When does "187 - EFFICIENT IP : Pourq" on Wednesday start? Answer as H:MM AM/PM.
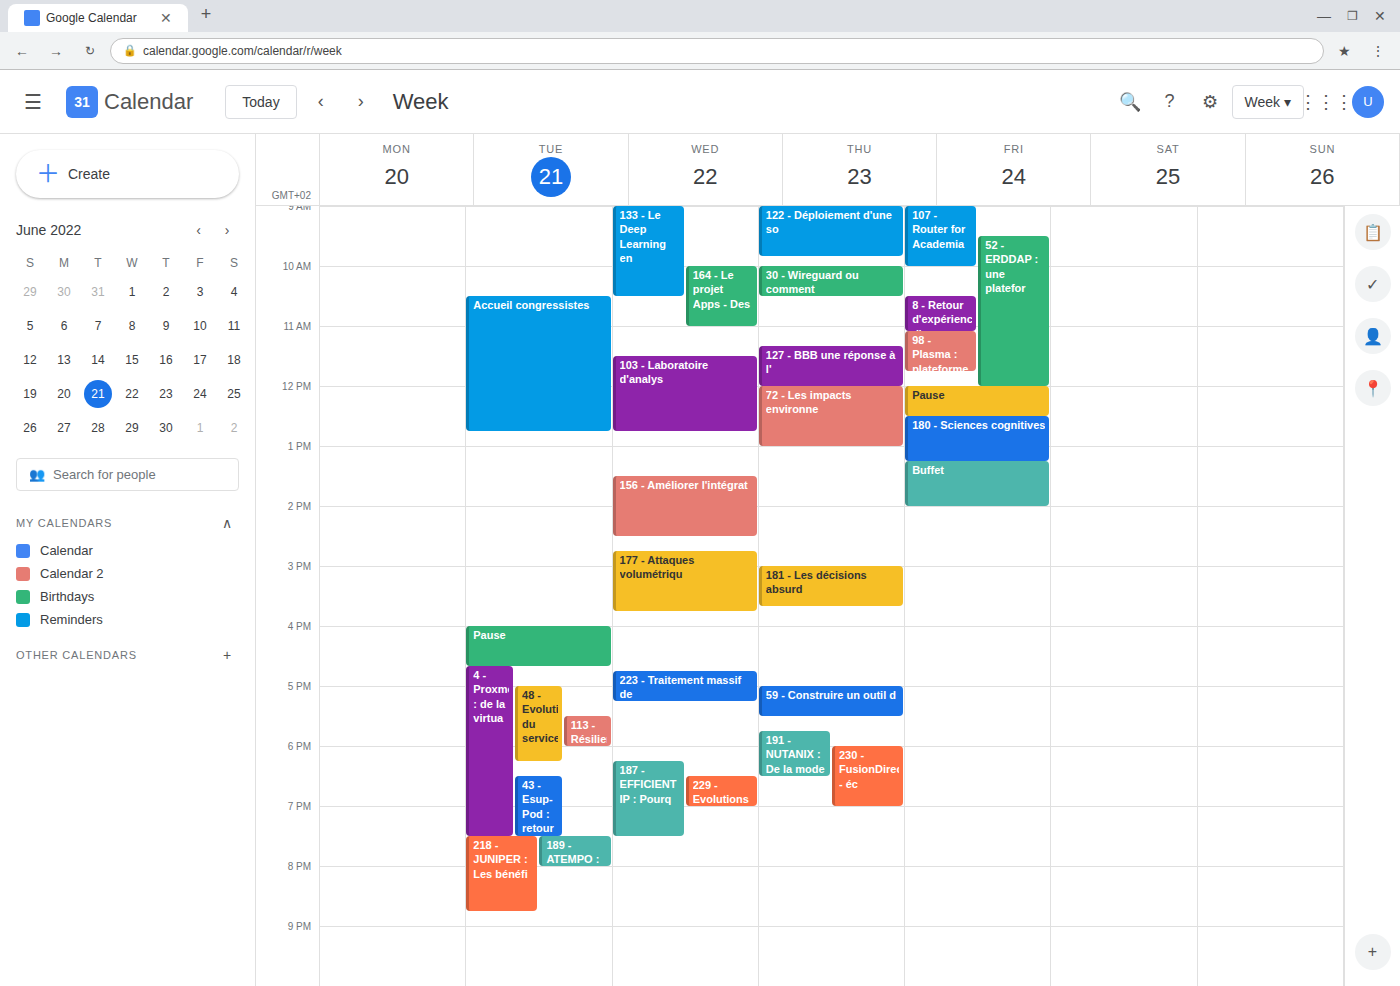
6:15 PM